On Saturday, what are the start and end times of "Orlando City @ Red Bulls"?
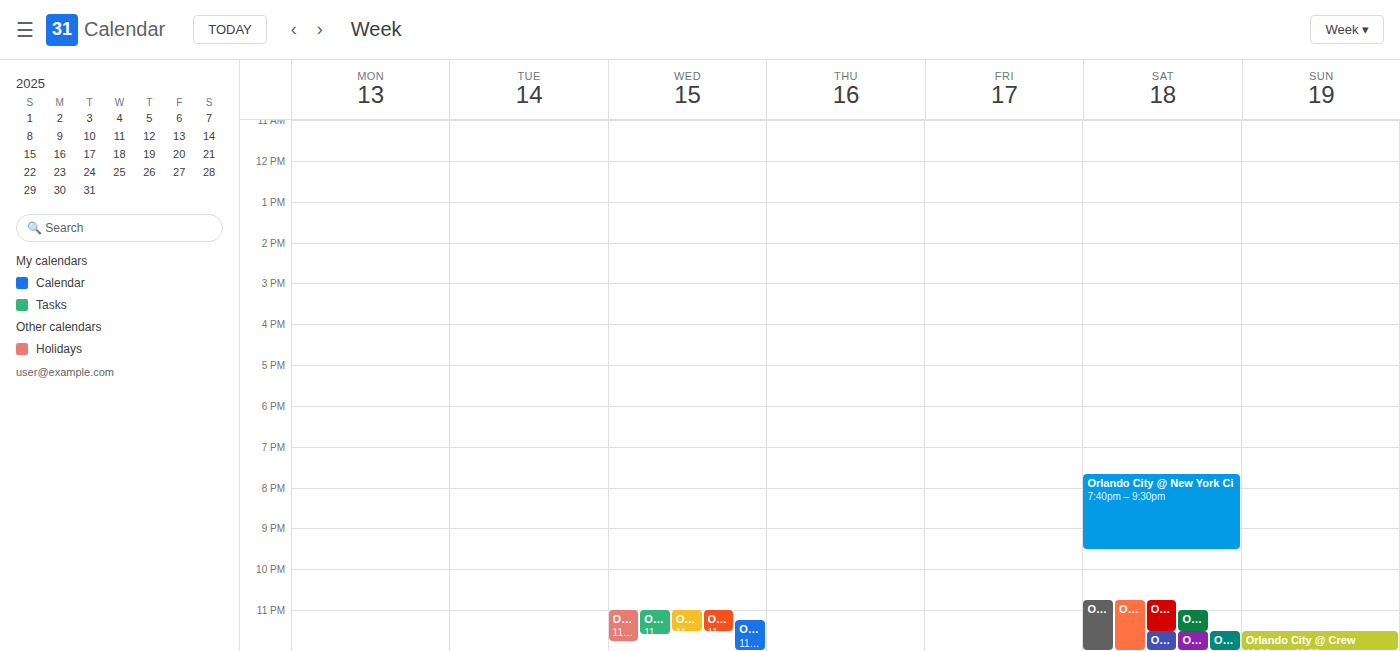
11:00 PM to 11:30 PM